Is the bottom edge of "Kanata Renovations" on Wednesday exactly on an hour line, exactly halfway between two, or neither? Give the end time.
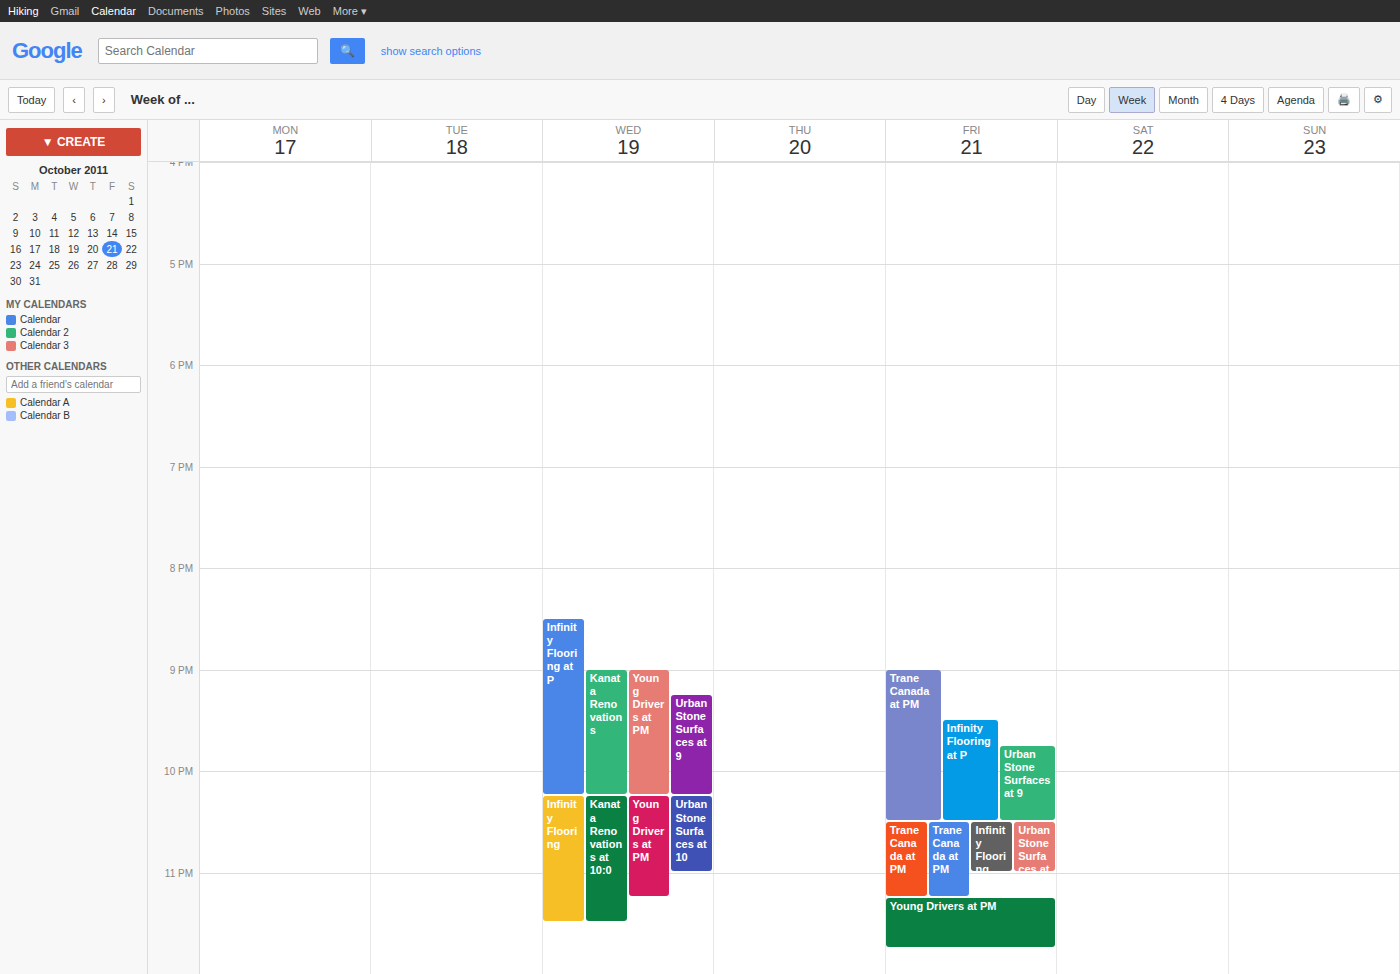
10:15 PM -- neither: a quarter of the way from the 10 PM line to the 11 PM line.